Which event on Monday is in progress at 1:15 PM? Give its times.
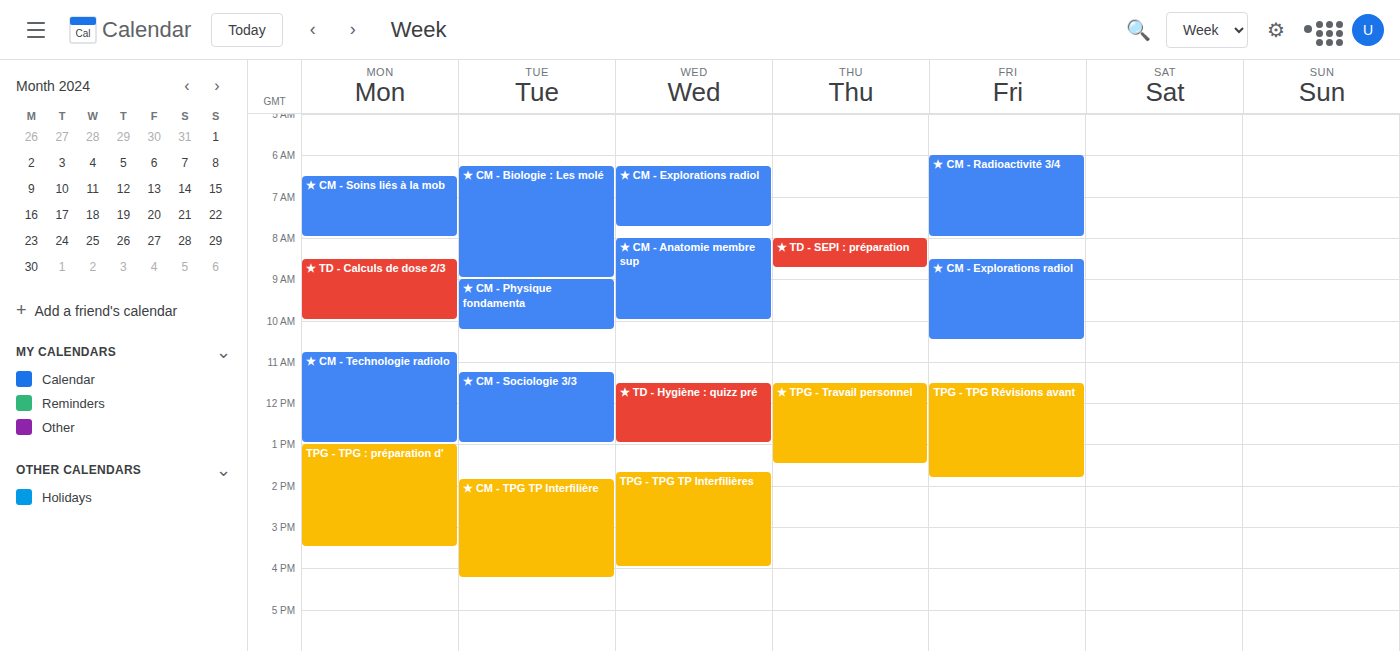
"TPG - TPG : préparation d'", 1:00 PM to 3:30 PM